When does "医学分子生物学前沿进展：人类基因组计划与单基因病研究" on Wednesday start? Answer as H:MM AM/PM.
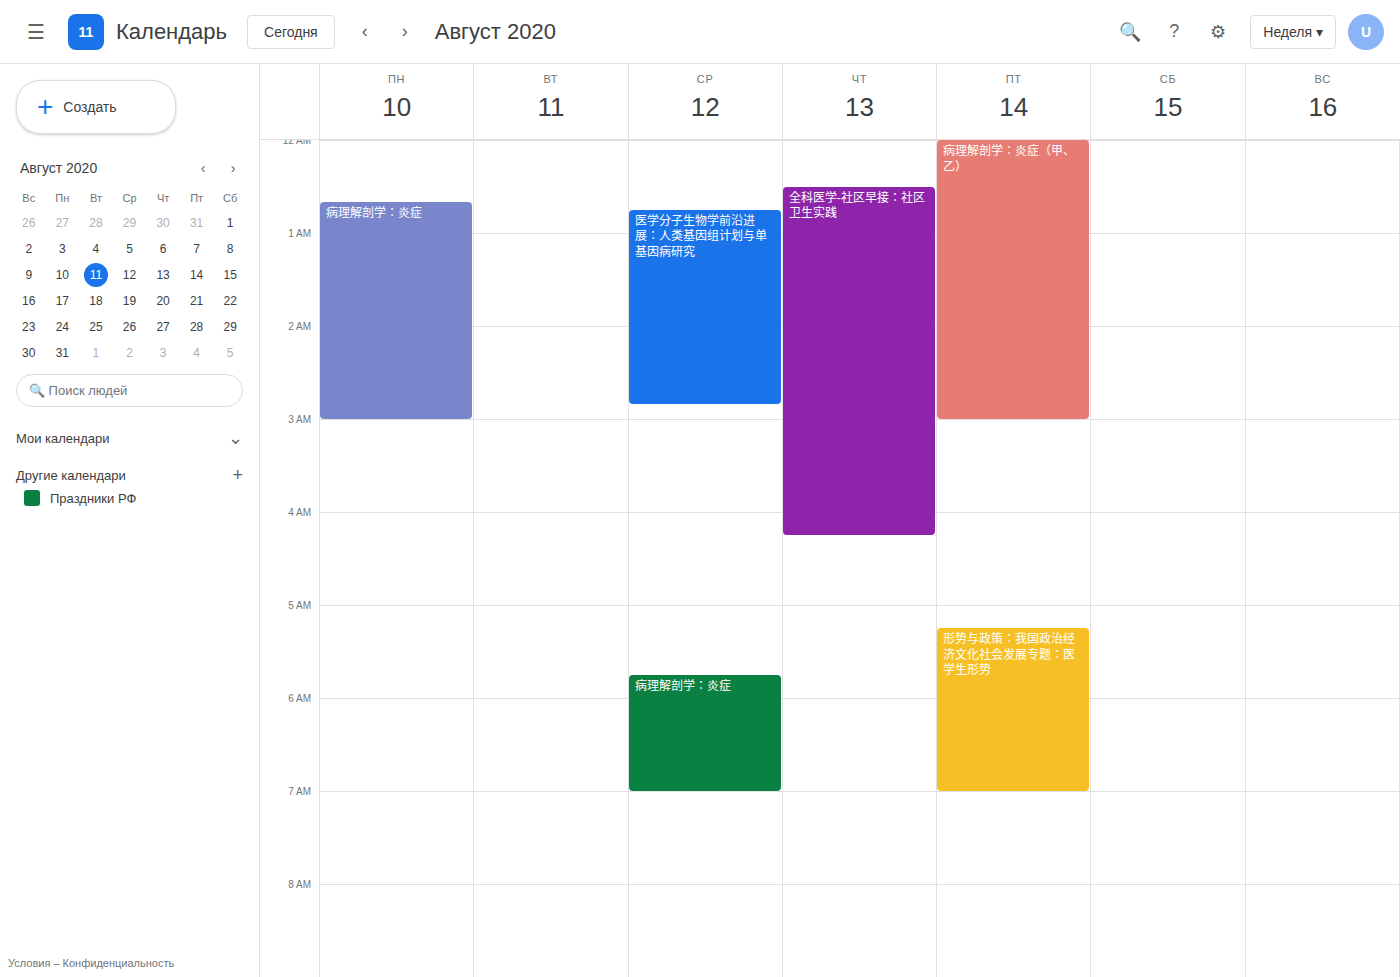
12:45 AM